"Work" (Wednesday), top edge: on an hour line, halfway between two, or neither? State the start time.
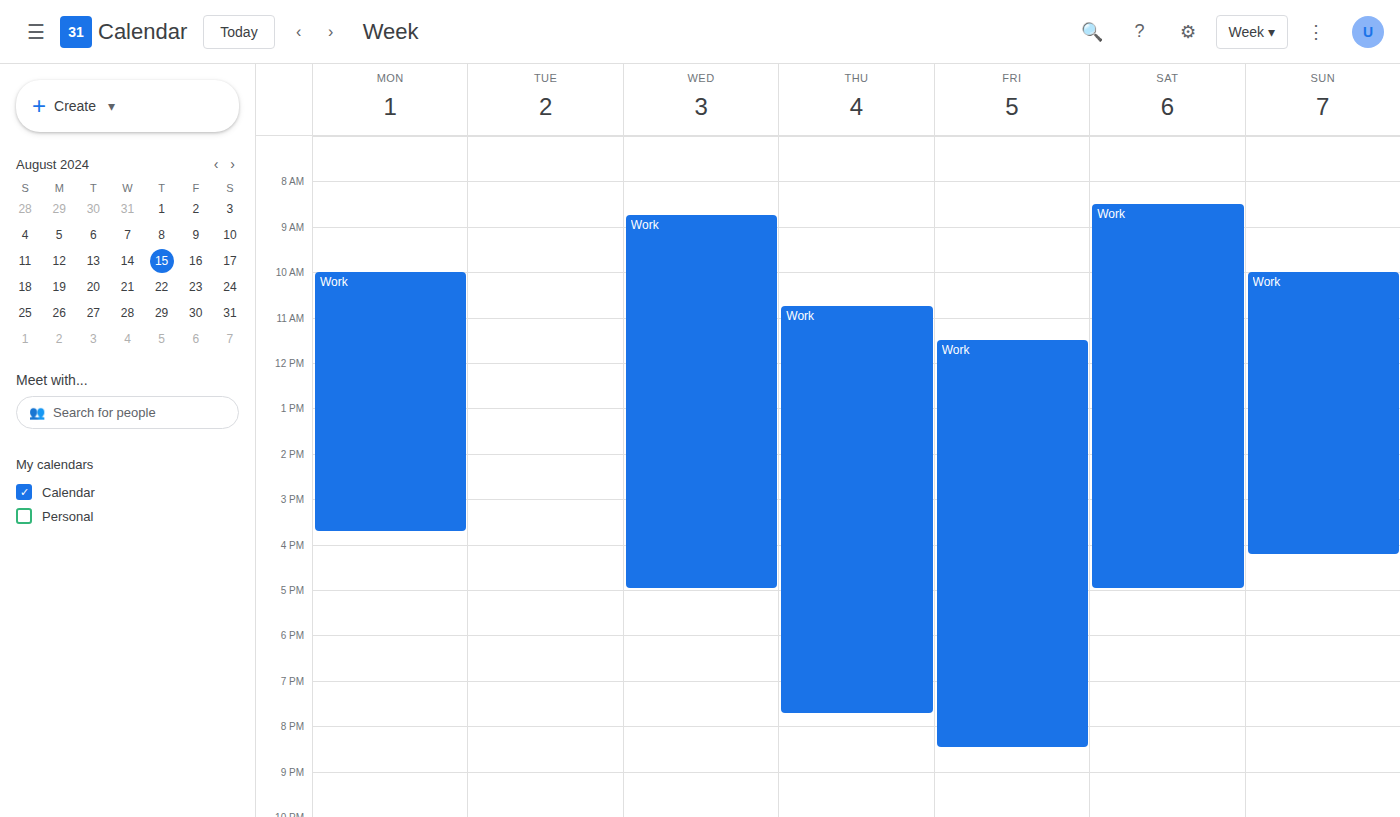
8:45 AM -- neither: three quarters of the way from the 8 AM line to the 9 AM line.